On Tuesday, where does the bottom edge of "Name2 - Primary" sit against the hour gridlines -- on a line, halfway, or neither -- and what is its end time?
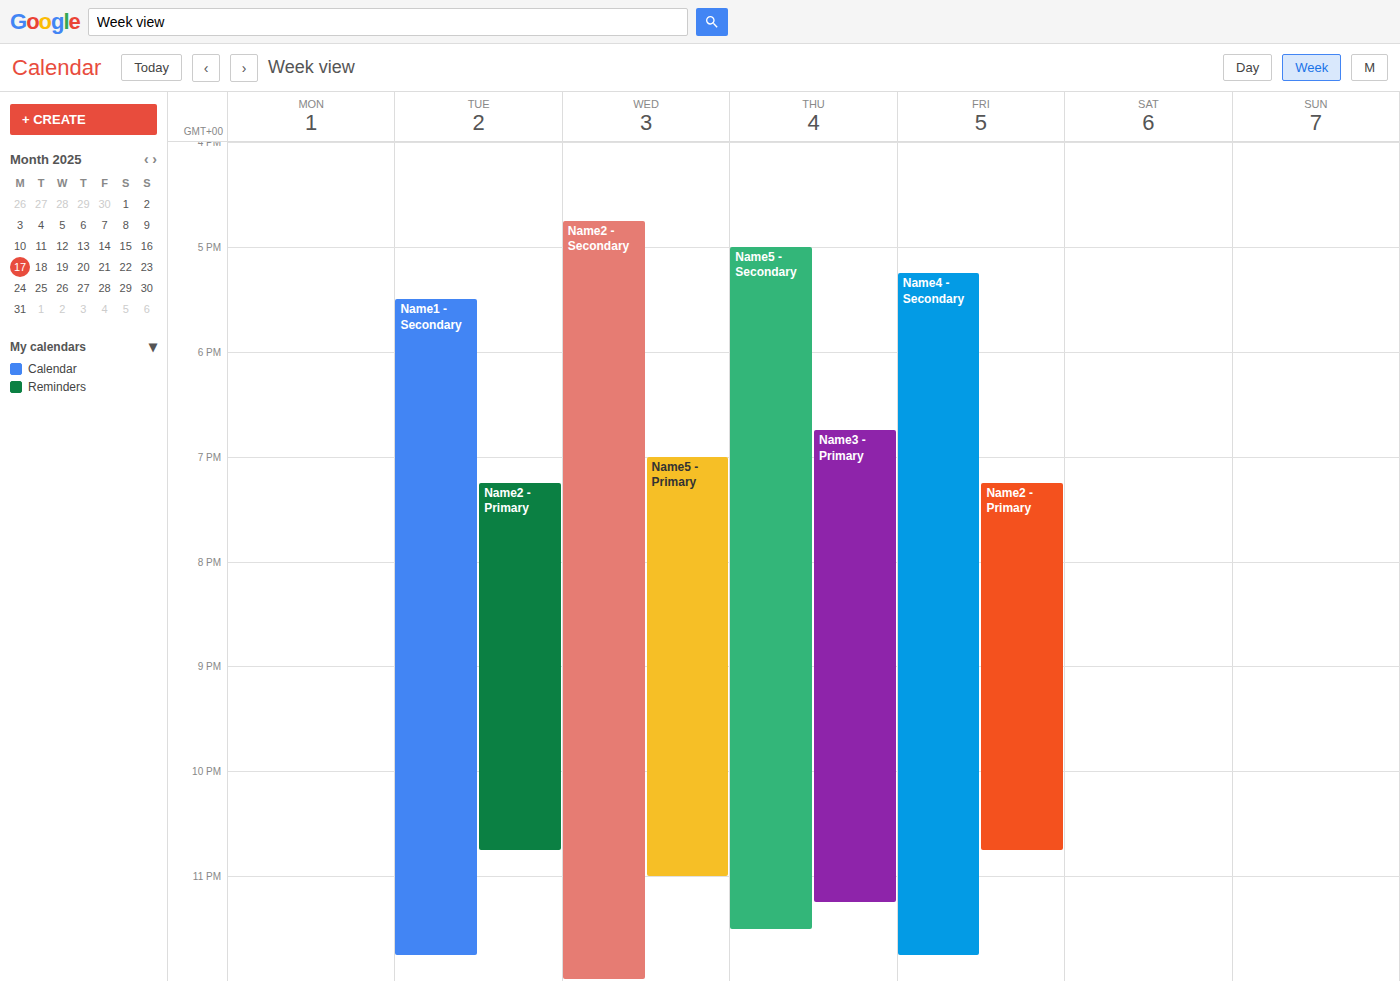
10:45 PM -- neither: three quarters of the way from the 10 PM line to the 11 PM line.